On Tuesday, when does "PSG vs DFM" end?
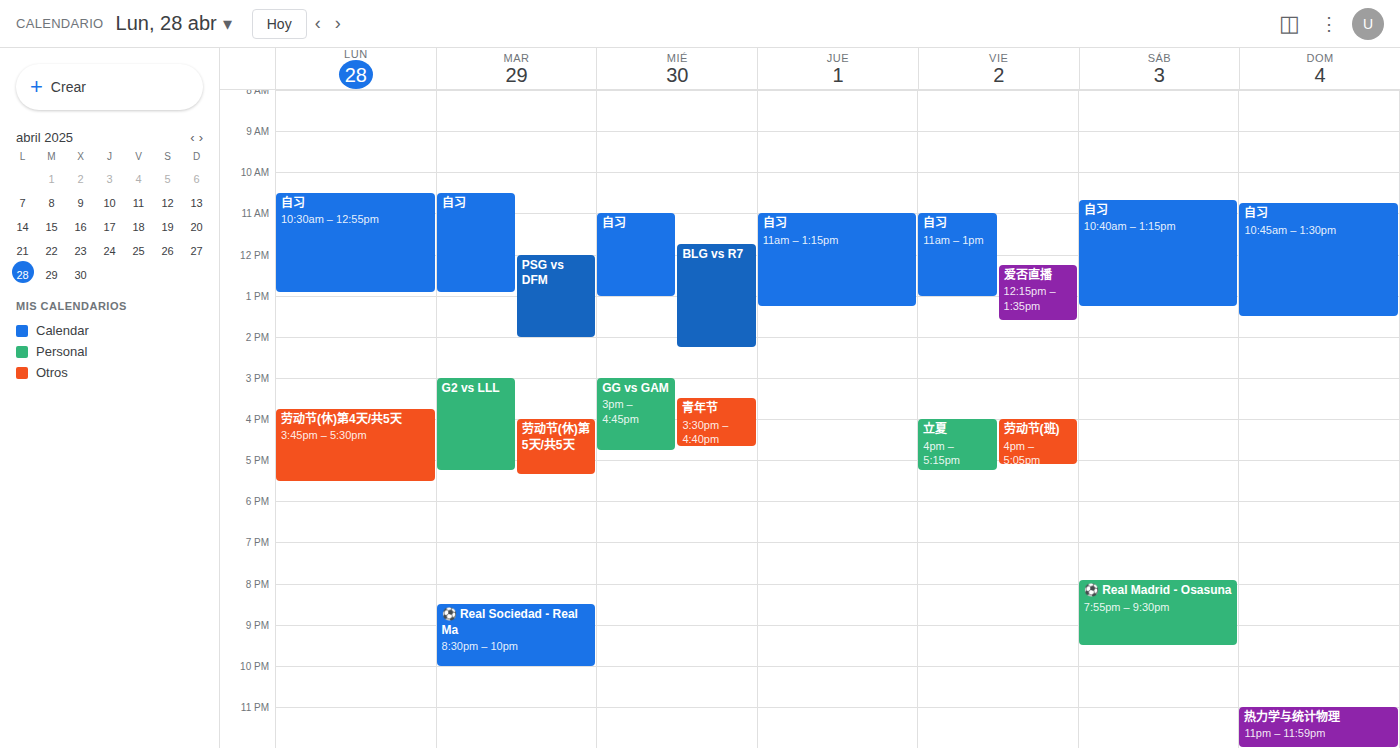
2:00 PM